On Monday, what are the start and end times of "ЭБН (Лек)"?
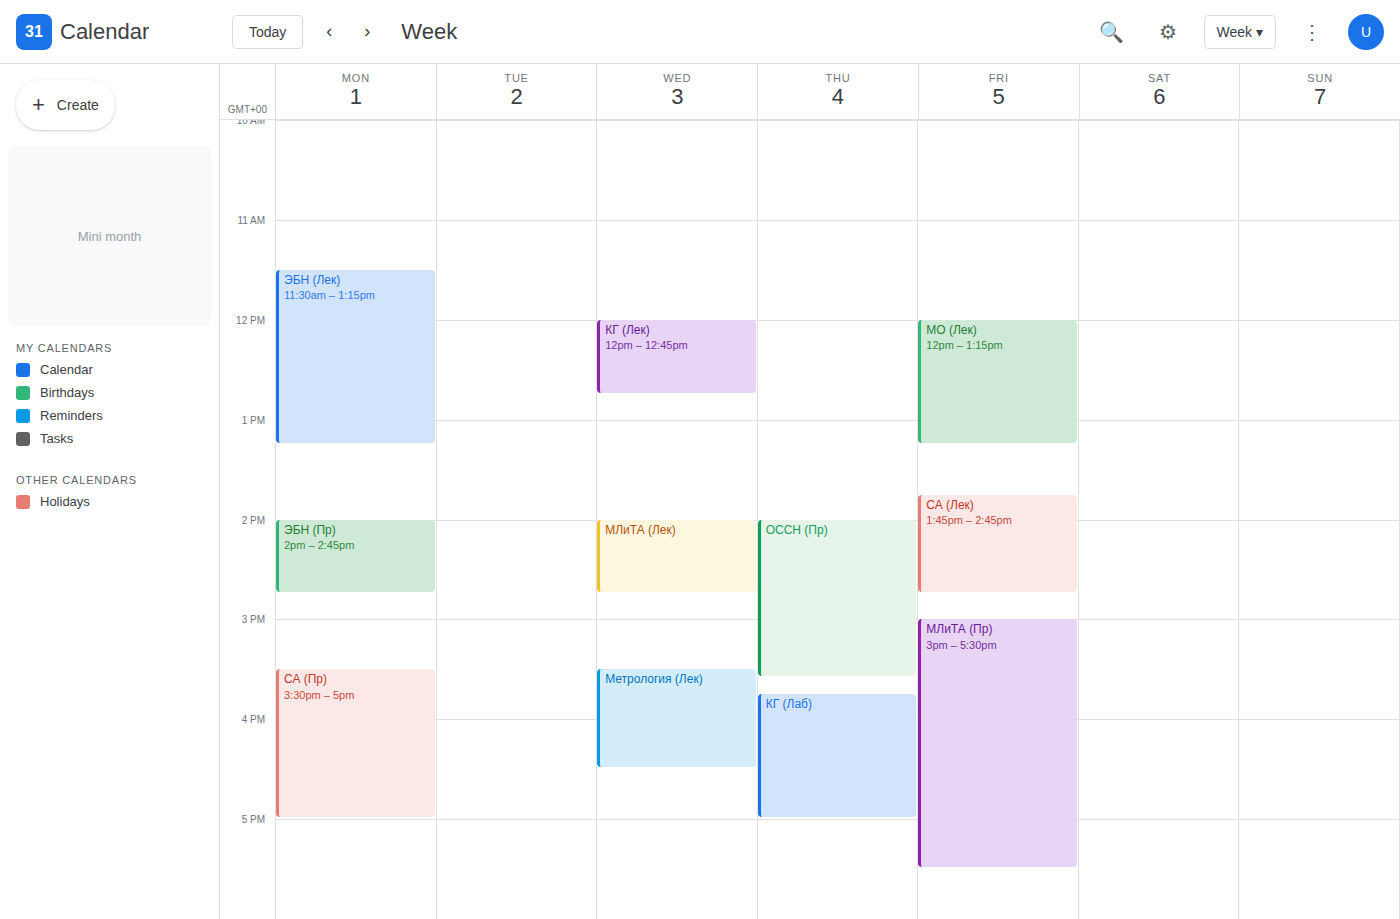
11:30 AM to 1:15 PM